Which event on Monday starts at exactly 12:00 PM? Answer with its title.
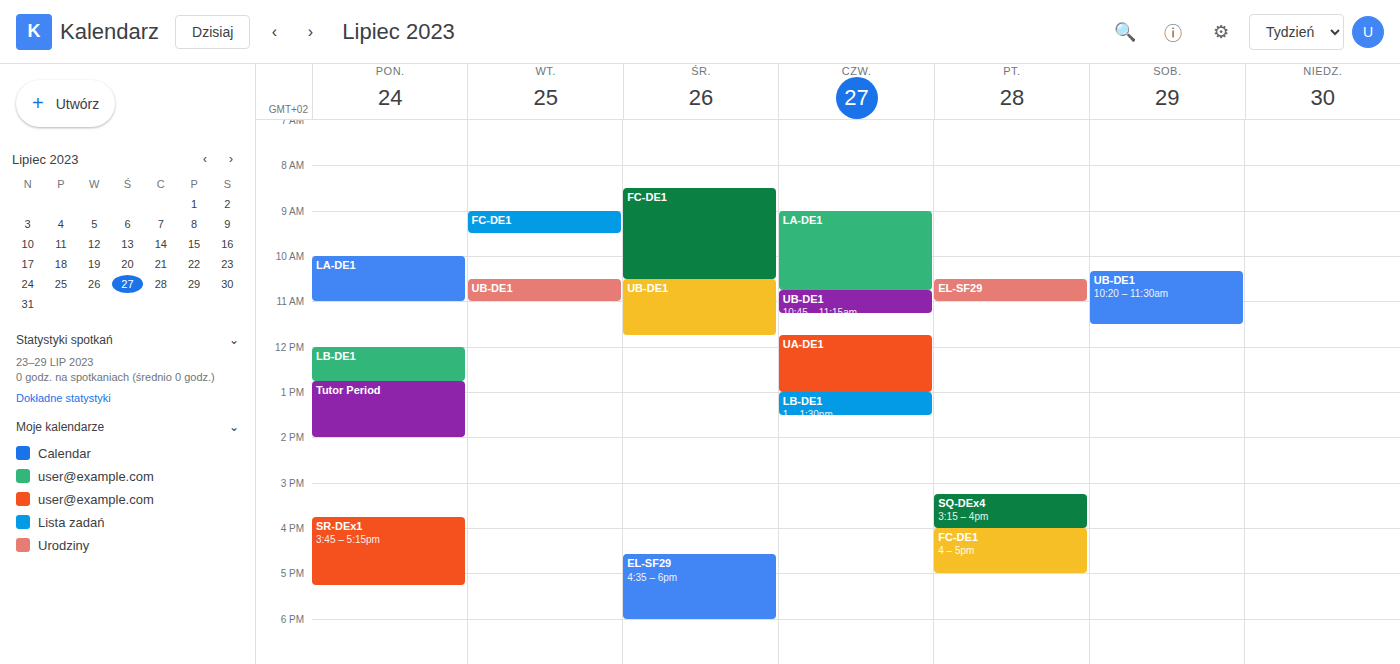
"LB-DE1"